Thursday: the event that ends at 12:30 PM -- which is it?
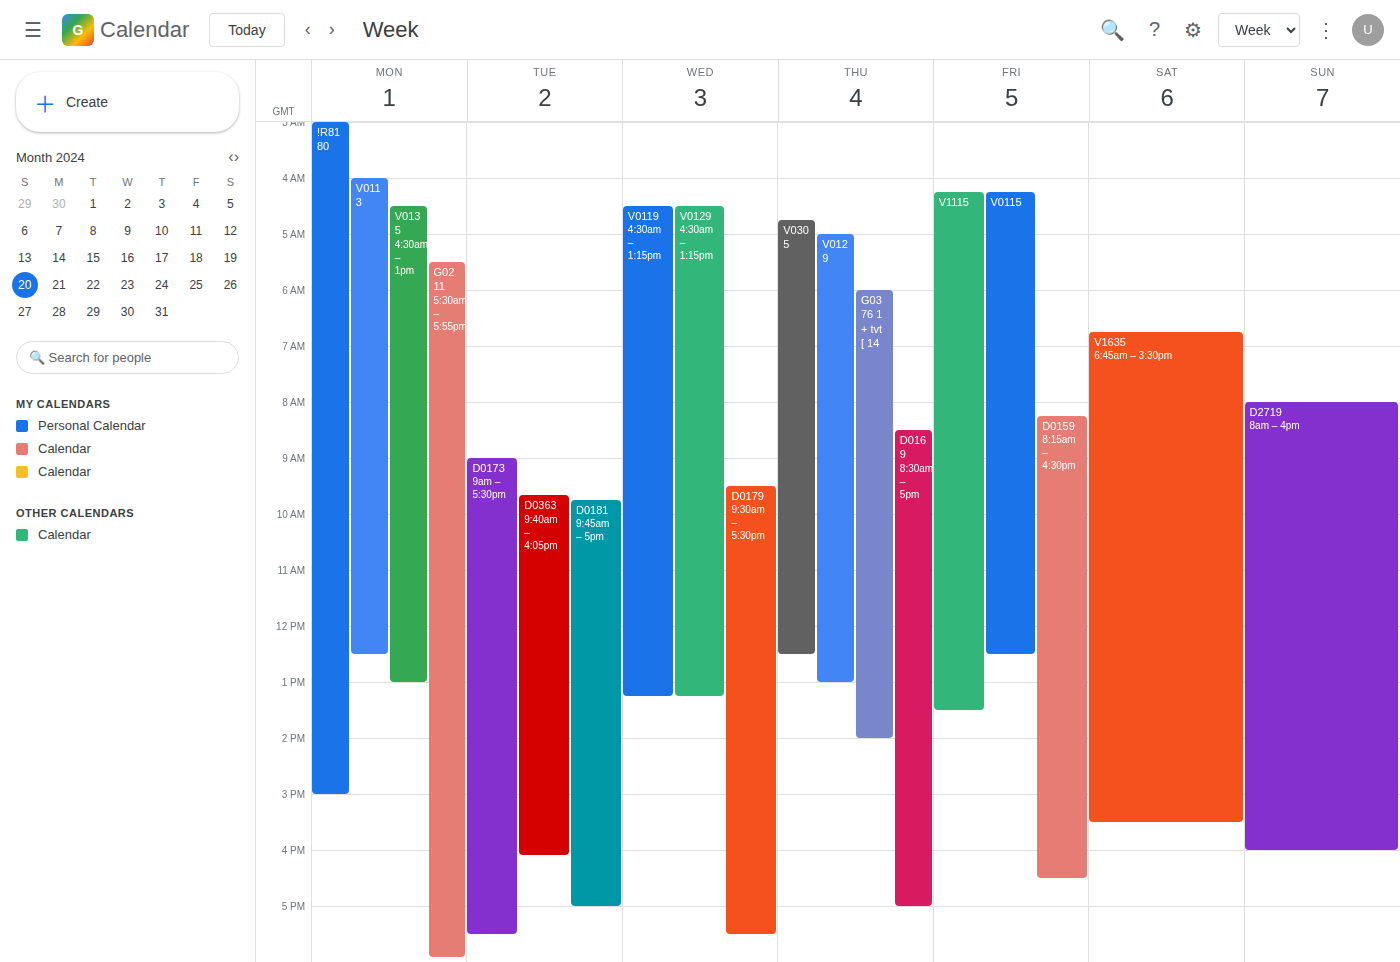
"V0305"